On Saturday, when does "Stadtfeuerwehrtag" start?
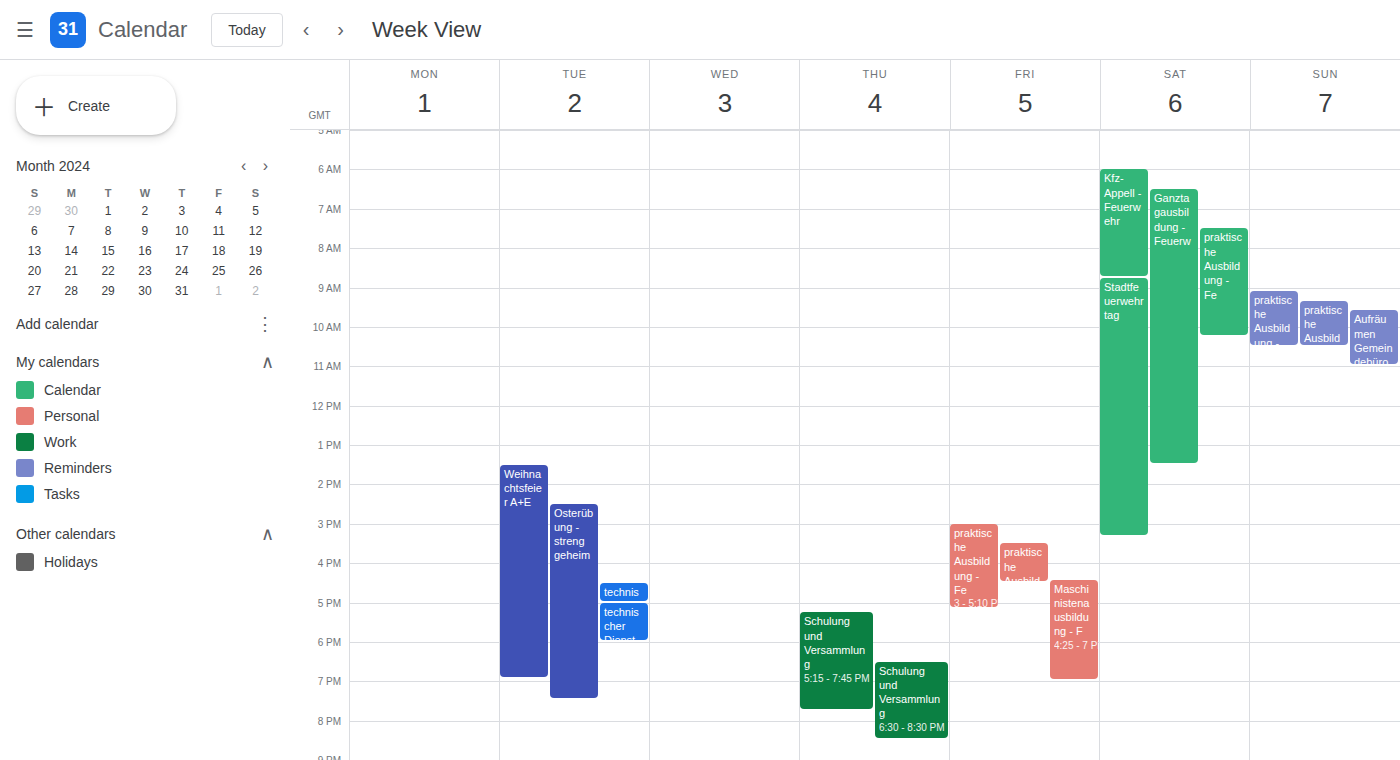
8:45 AM